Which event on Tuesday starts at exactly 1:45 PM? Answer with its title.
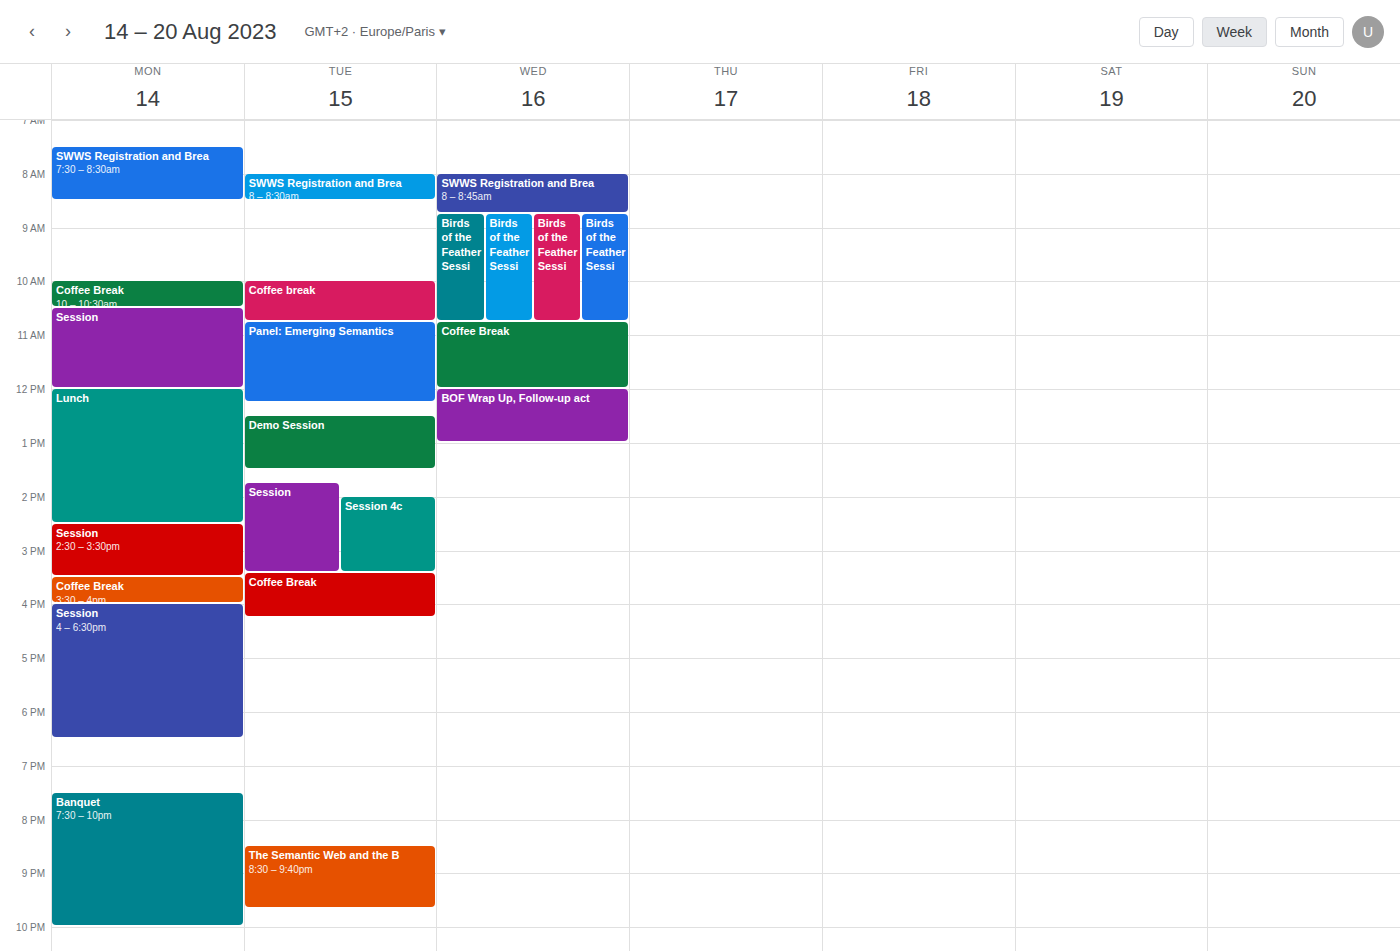
"Session"